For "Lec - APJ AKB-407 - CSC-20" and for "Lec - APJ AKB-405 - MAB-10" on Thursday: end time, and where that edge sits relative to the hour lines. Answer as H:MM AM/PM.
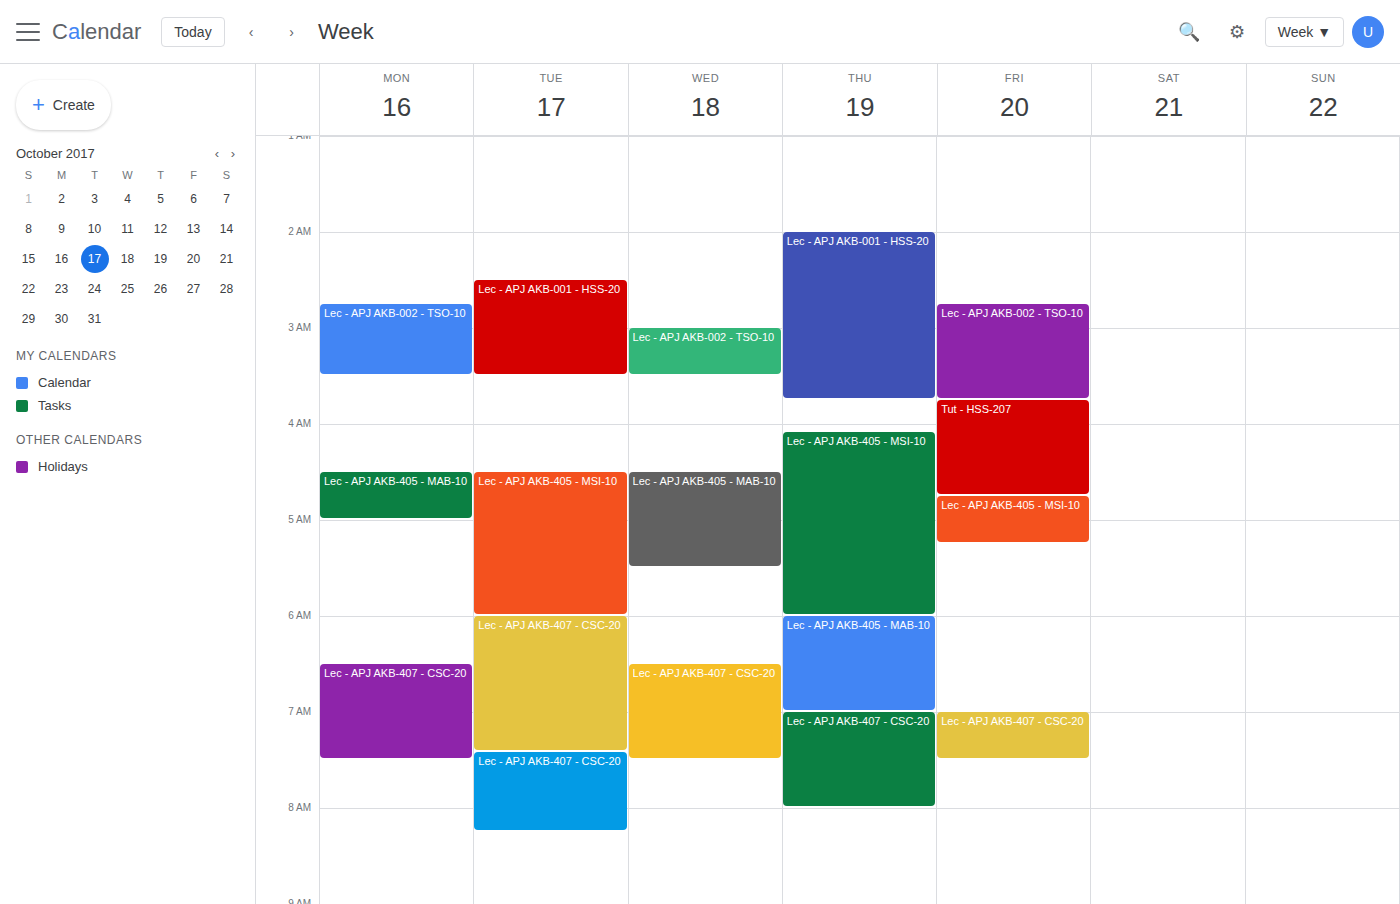
"Lec - APJ AKB-407 - CSC-20": 8:00 AM, exactly on the 8 AM line. "Lec - APJ AKB-405 - MAB-10": 7:00 AM, exactly on the 7 AM line.